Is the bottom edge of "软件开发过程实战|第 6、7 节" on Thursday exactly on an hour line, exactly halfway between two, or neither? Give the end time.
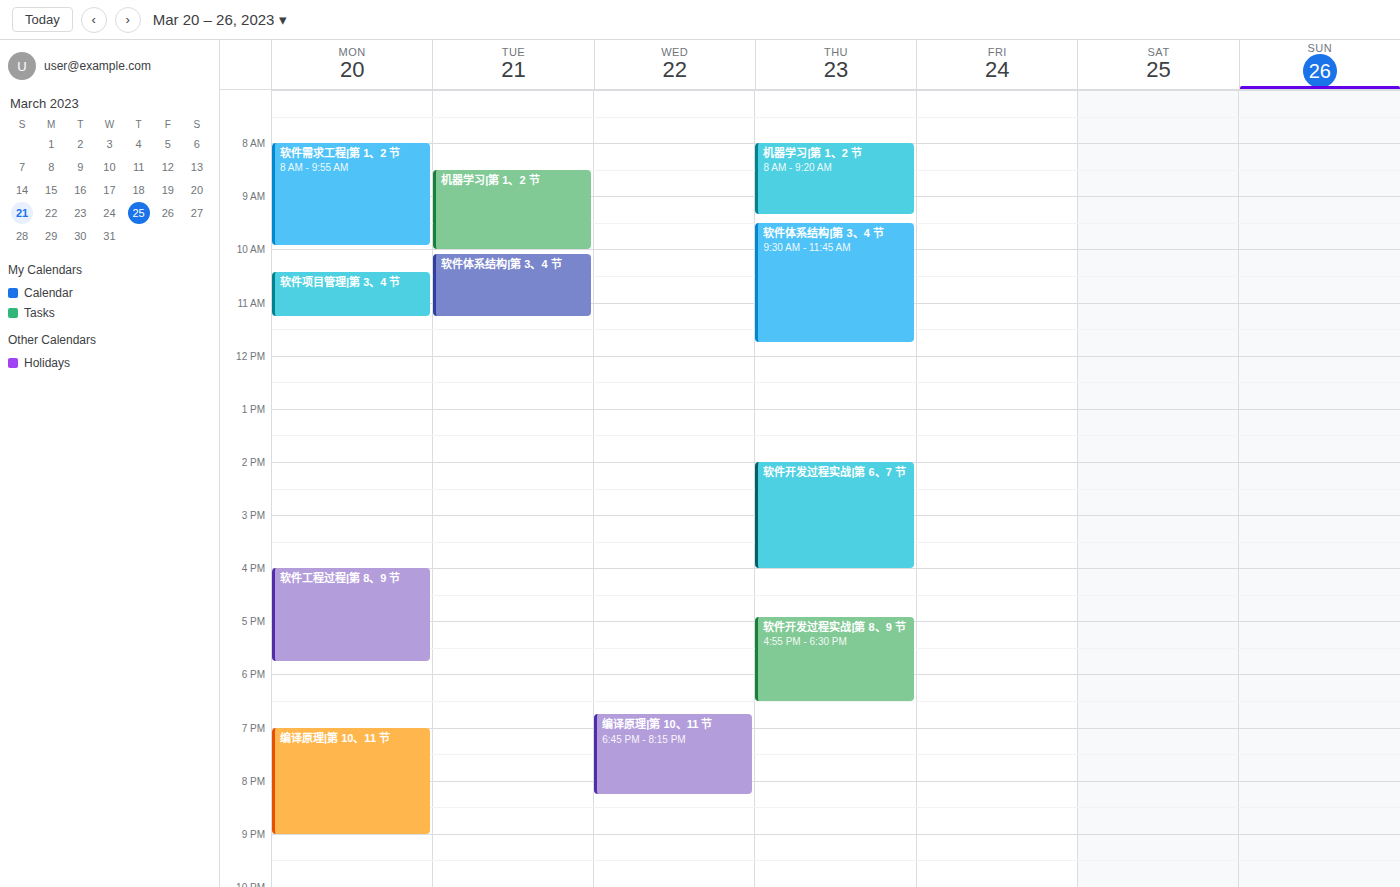
4:00 PM -- exactly on the 4 PM line.